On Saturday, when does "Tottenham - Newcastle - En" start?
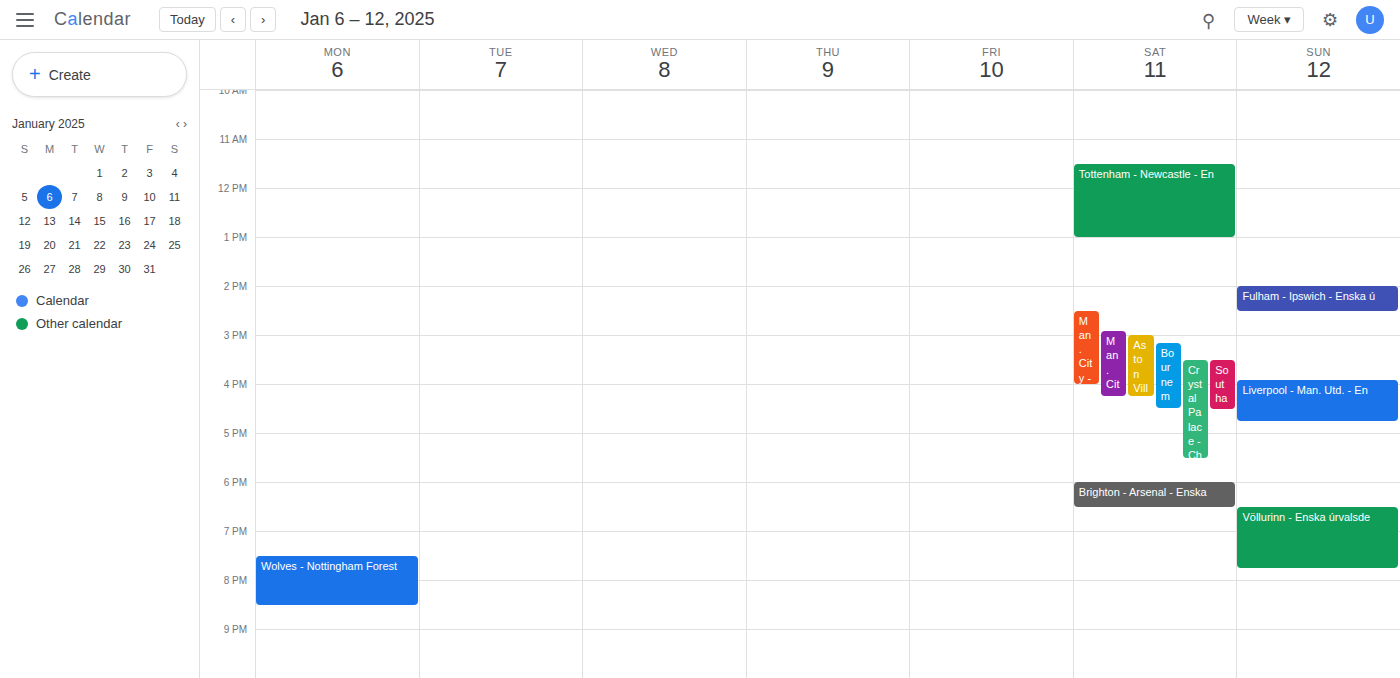
11:30 AM